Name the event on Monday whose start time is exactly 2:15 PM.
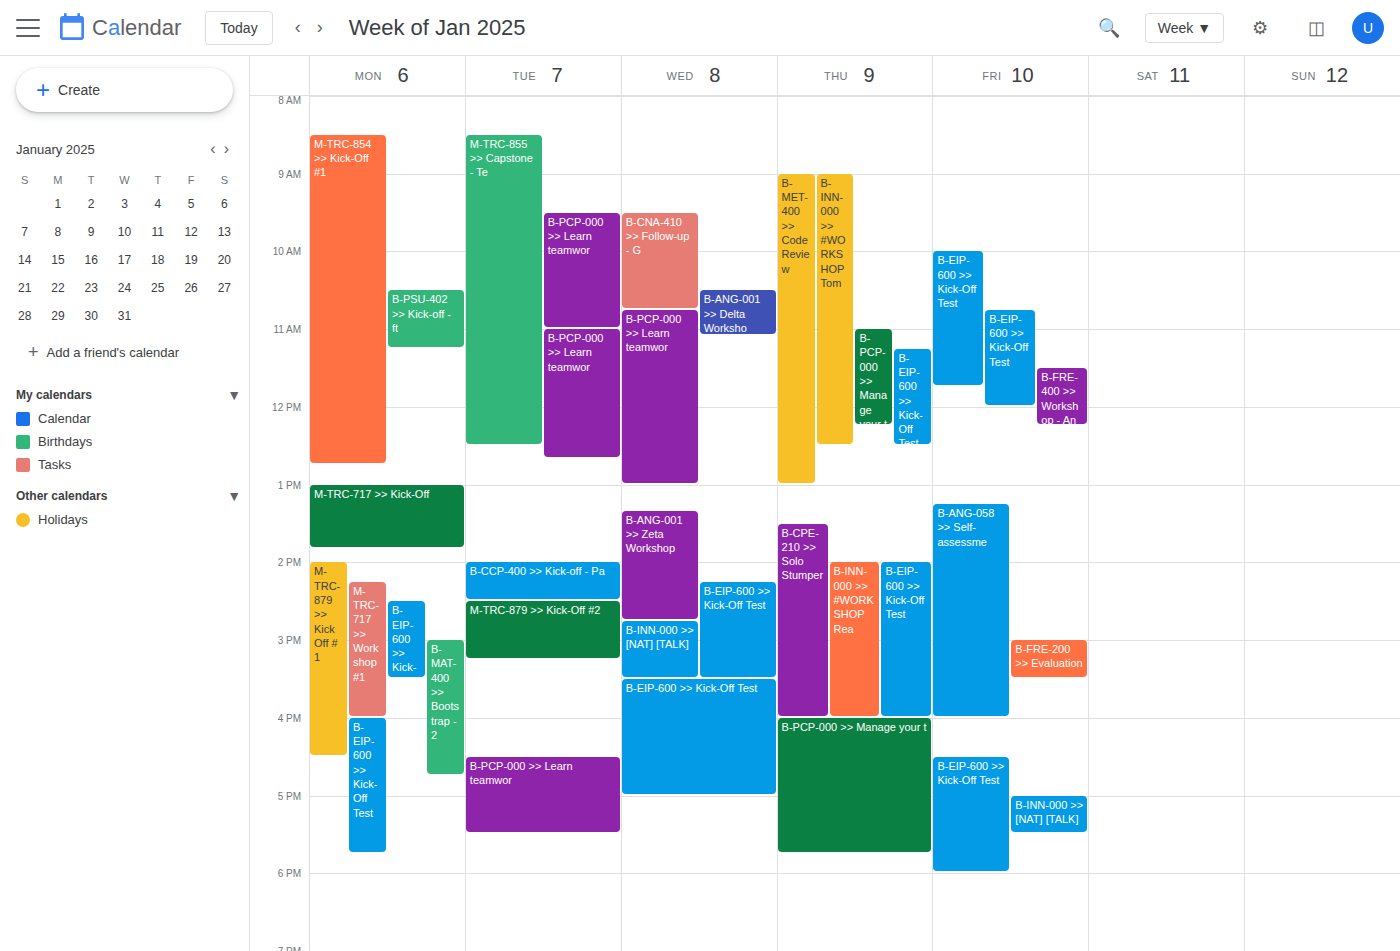
"M-TRC-717 >> Workshop #1"